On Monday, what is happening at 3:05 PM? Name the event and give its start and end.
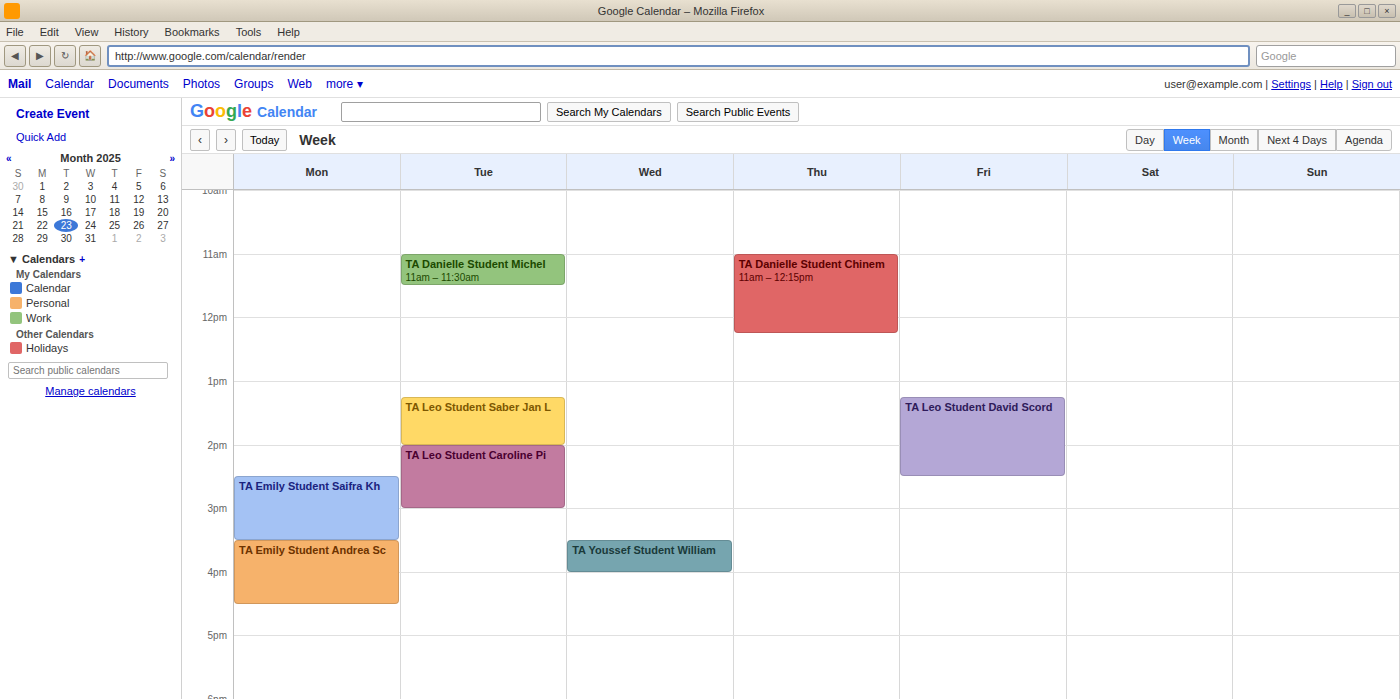
"TA Emily Student Saifra Kh", 2:30 PM to 3:30 PM